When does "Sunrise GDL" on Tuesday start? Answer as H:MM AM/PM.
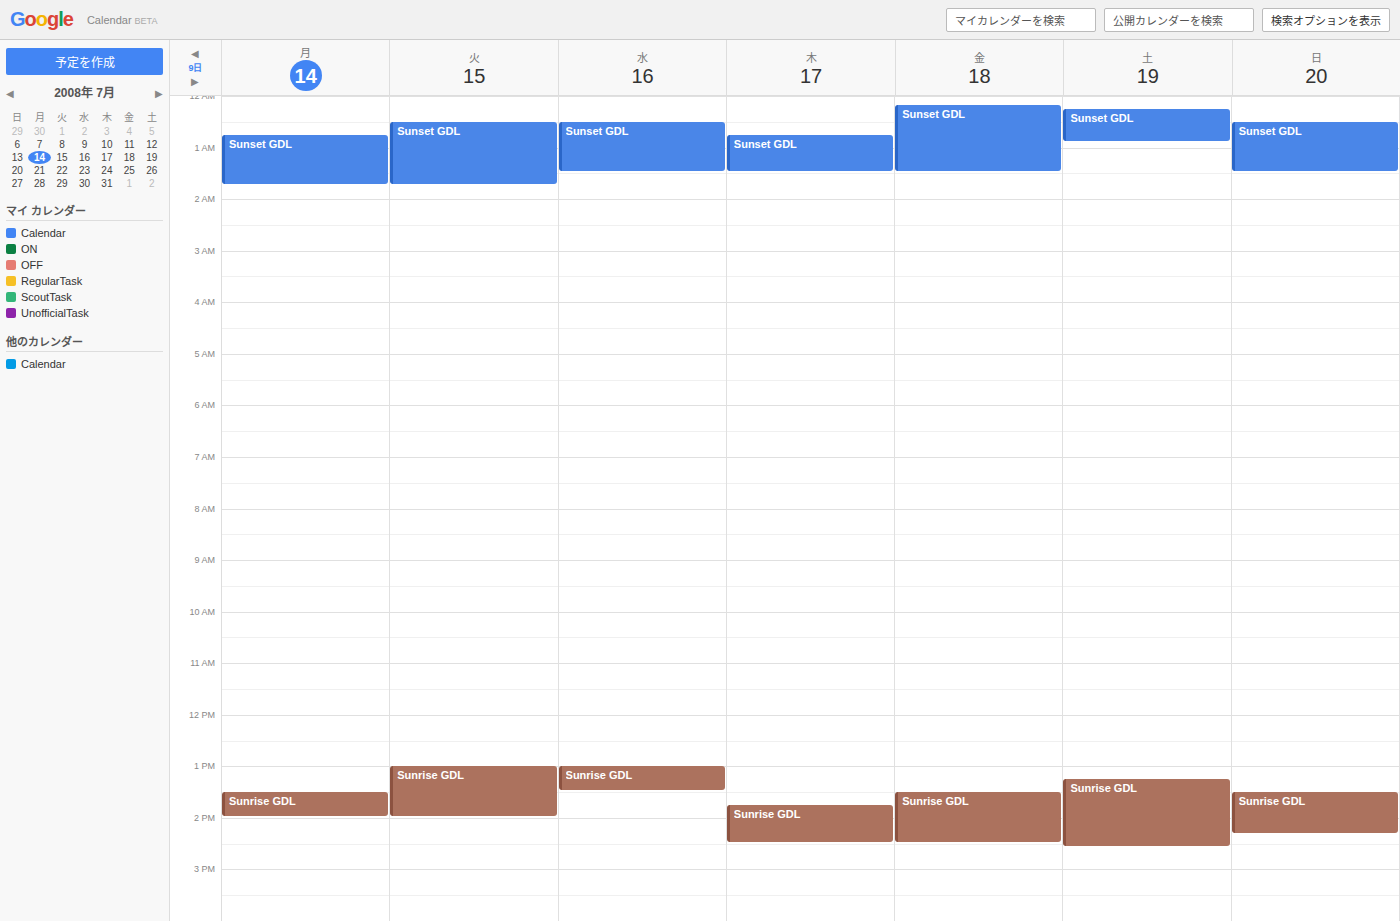
1:00 PM